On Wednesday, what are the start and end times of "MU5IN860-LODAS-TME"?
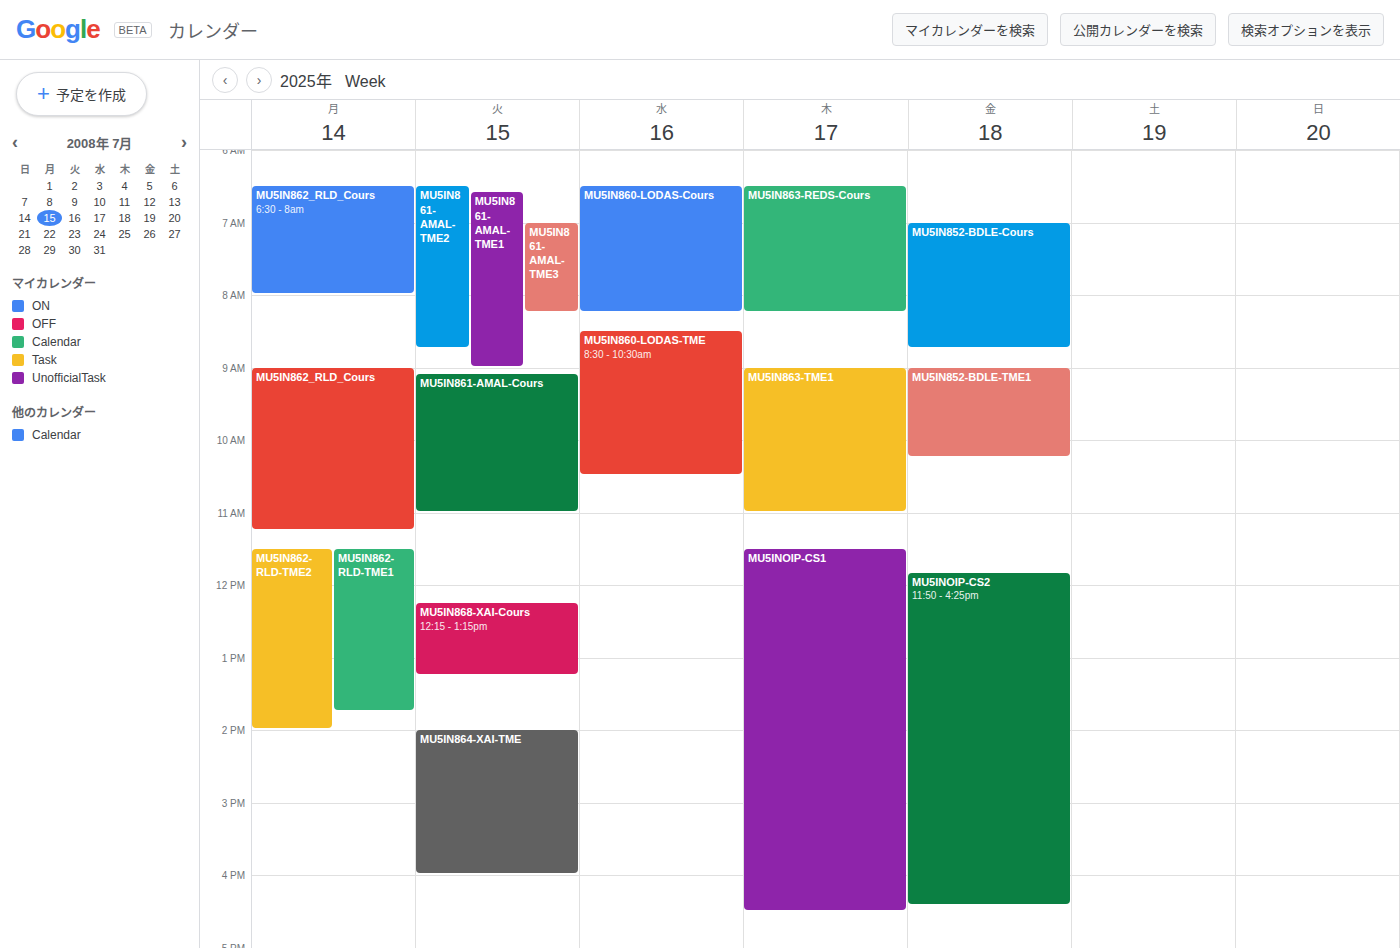
08:30 to 10:30